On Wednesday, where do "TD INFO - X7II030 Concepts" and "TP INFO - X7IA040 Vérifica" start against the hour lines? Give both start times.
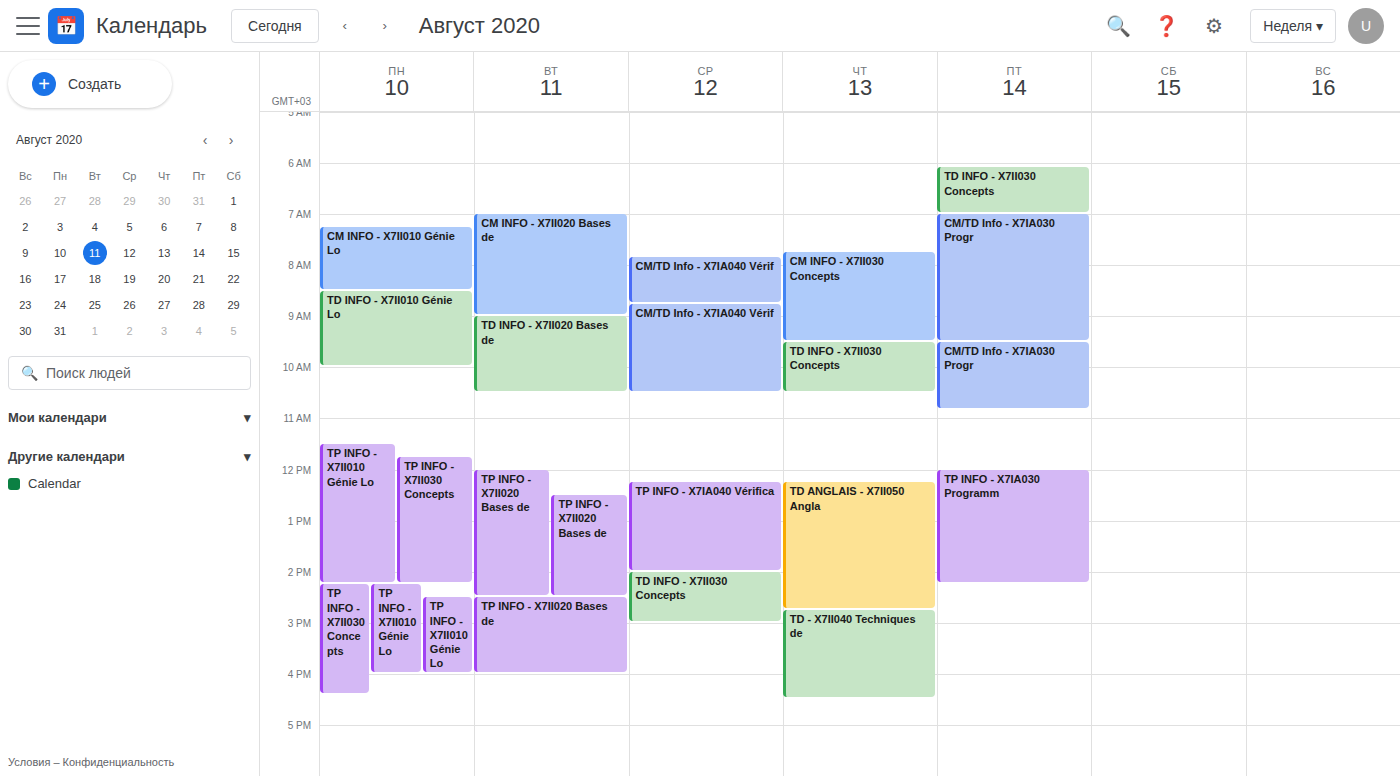
"TD INFO - X7II030 Concepts": 14:00, exactly on the 14:00 line. "TP INFO - X7IA040 Vérifica": 12:15, neither: a quarter of the way from the 12:00 line to the 13:00 line.